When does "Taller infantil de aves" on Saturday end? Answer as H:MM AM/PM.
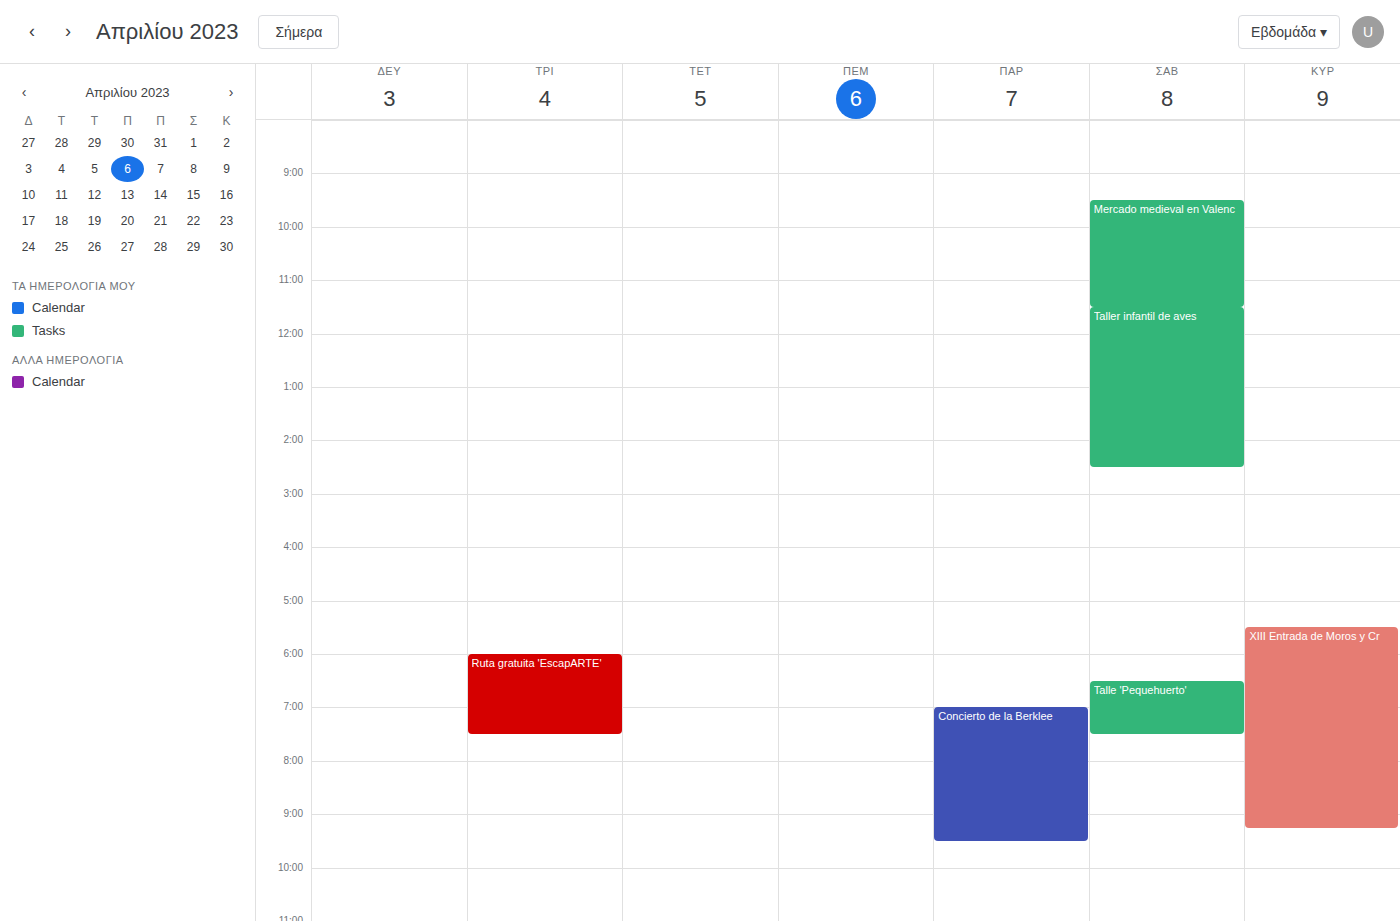
2:30 PM